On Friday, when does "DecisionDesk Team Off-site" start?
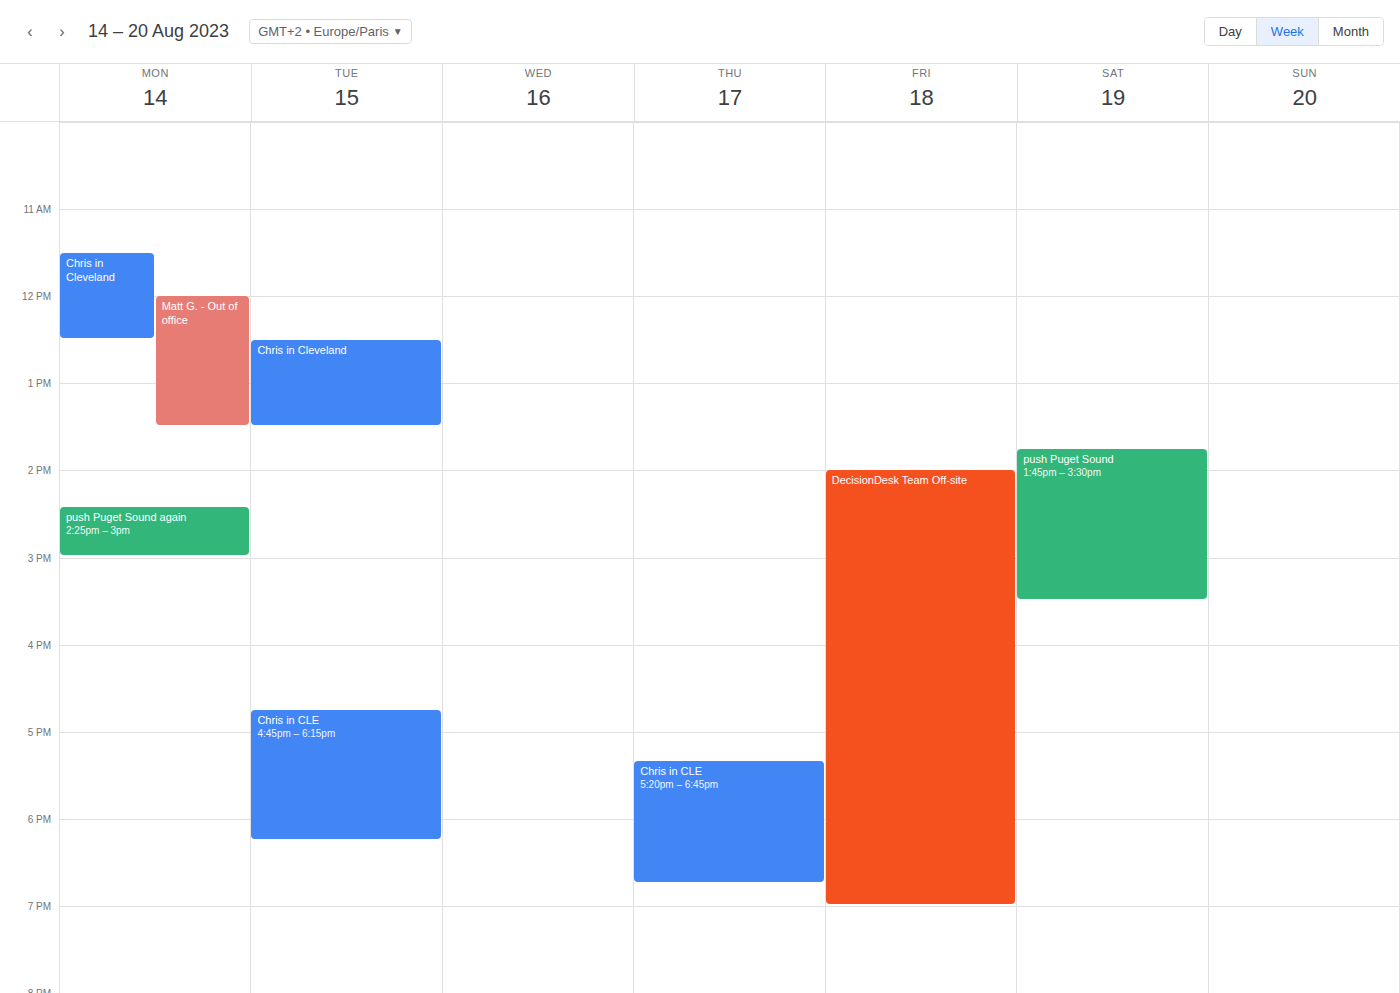
2:00 PM